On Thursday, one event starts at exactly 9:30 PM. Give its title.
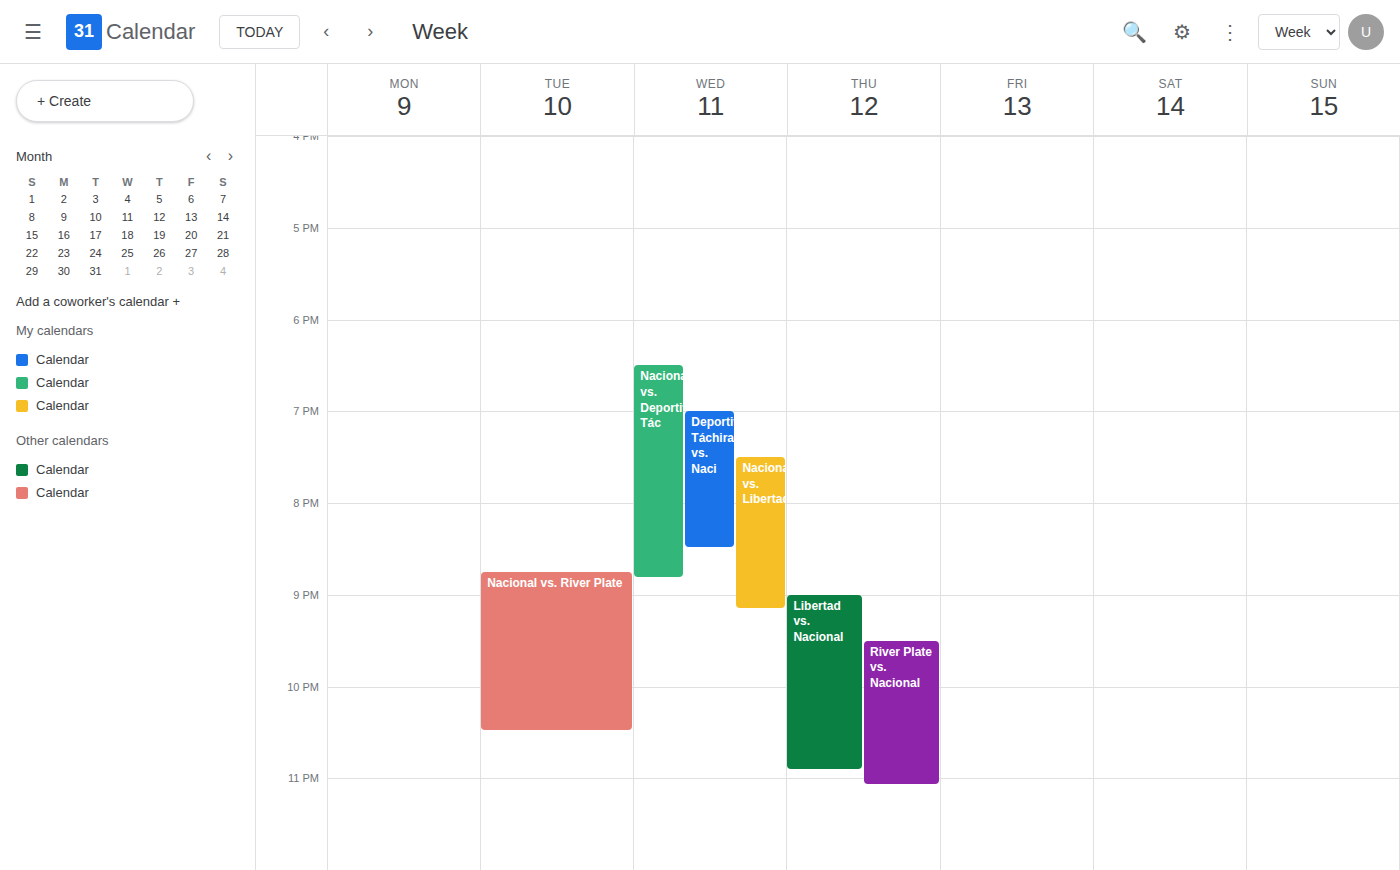
"River Plate vs. Nacional"